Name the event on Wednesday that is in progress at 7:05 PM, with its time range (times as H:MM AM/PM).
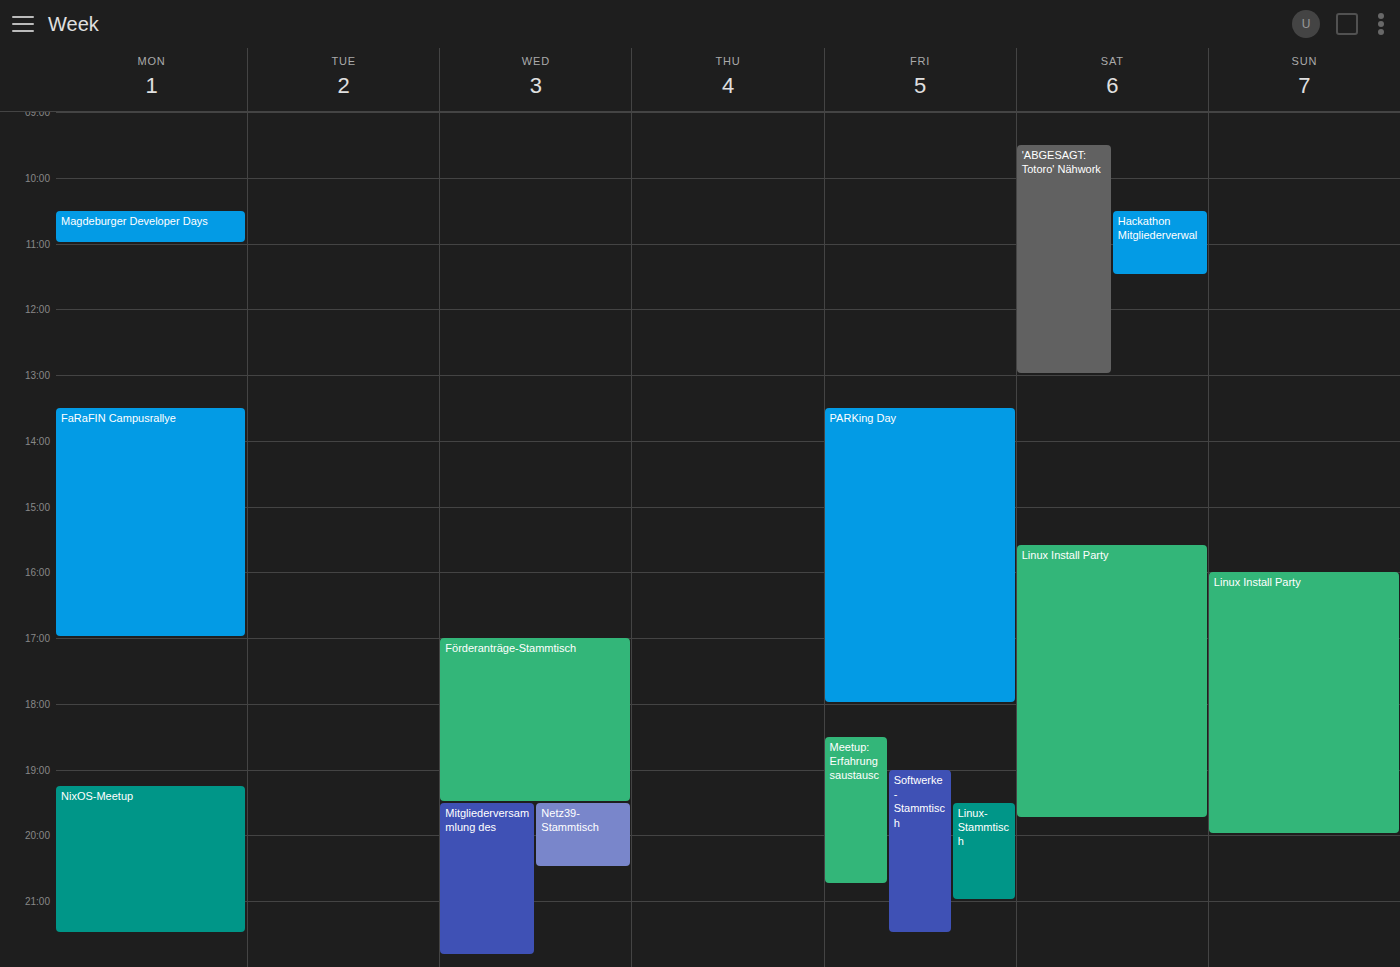
"Förderanträge-Stammtisch", 5:00 PM to 7:30 PM